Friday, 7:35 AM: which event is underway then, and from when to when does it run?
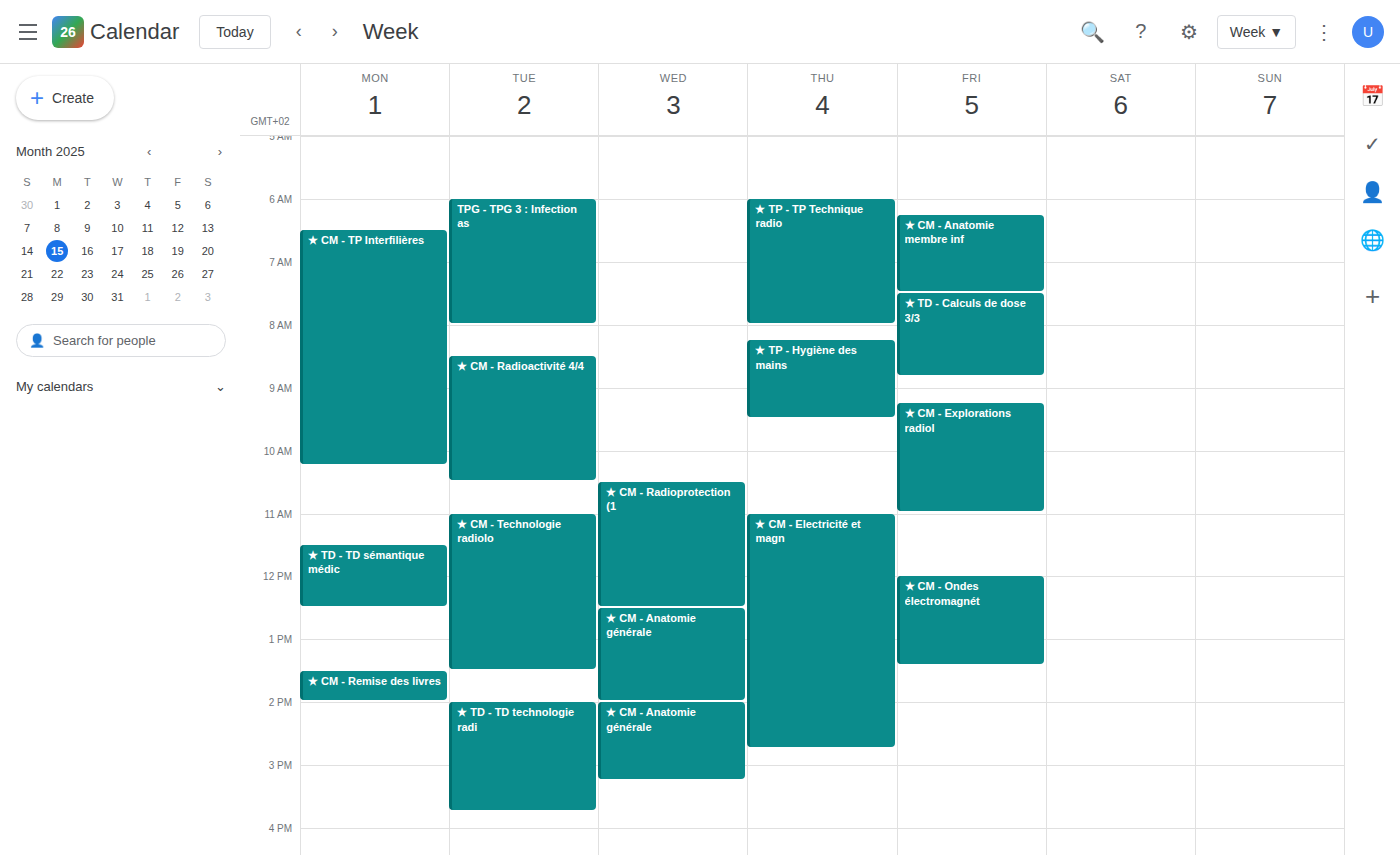
"★ TD - Calculs de dose 3/3", 7:30 AM to 8:50 AM